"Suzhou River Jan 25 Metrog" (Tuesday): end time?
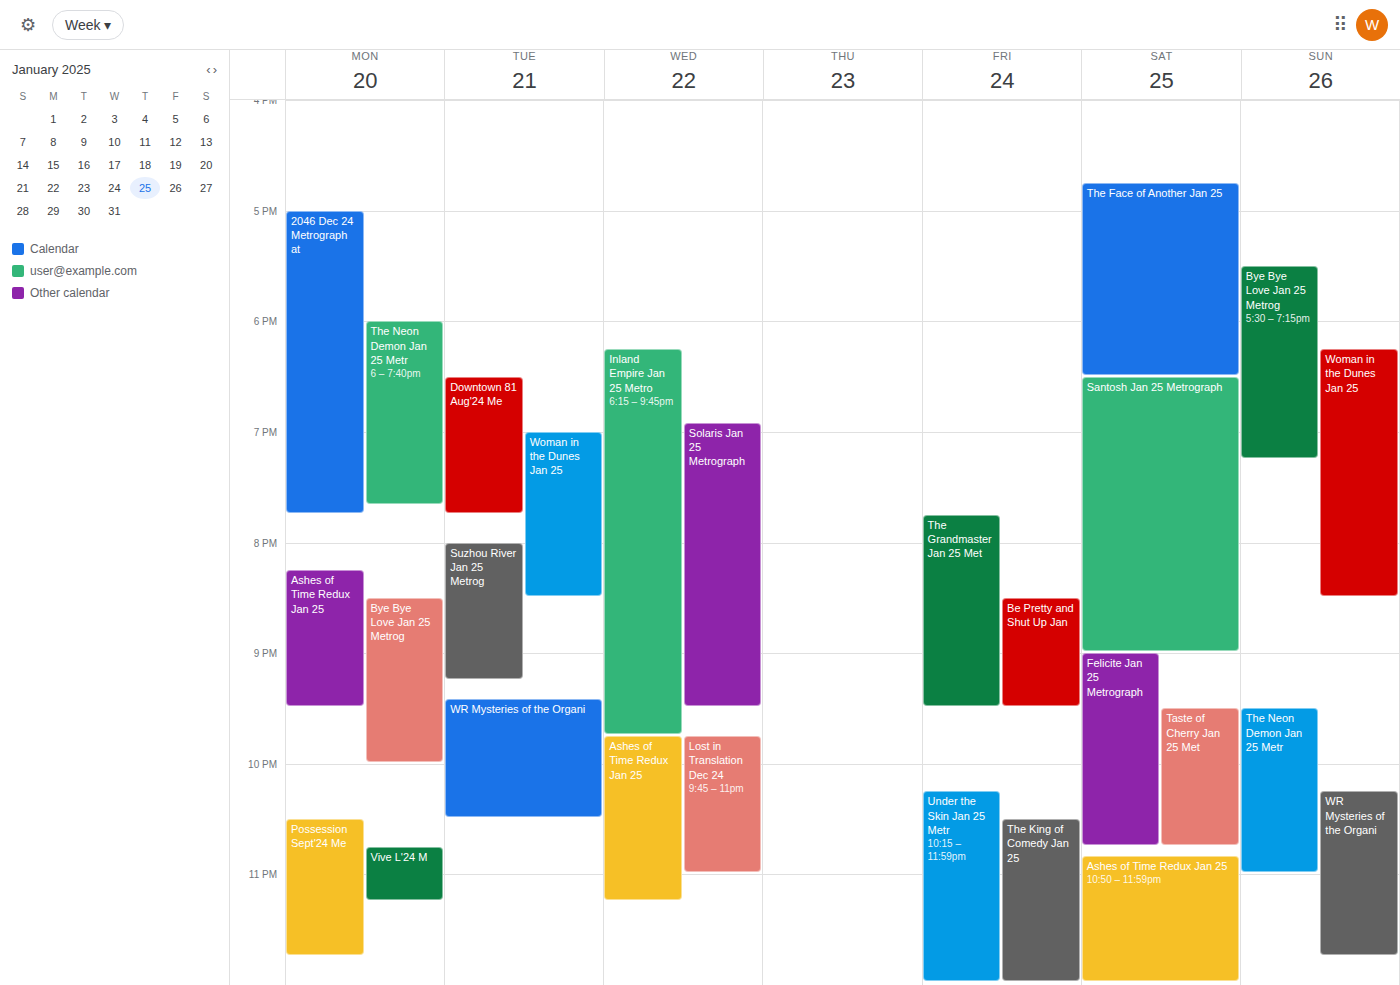
9:15 PM